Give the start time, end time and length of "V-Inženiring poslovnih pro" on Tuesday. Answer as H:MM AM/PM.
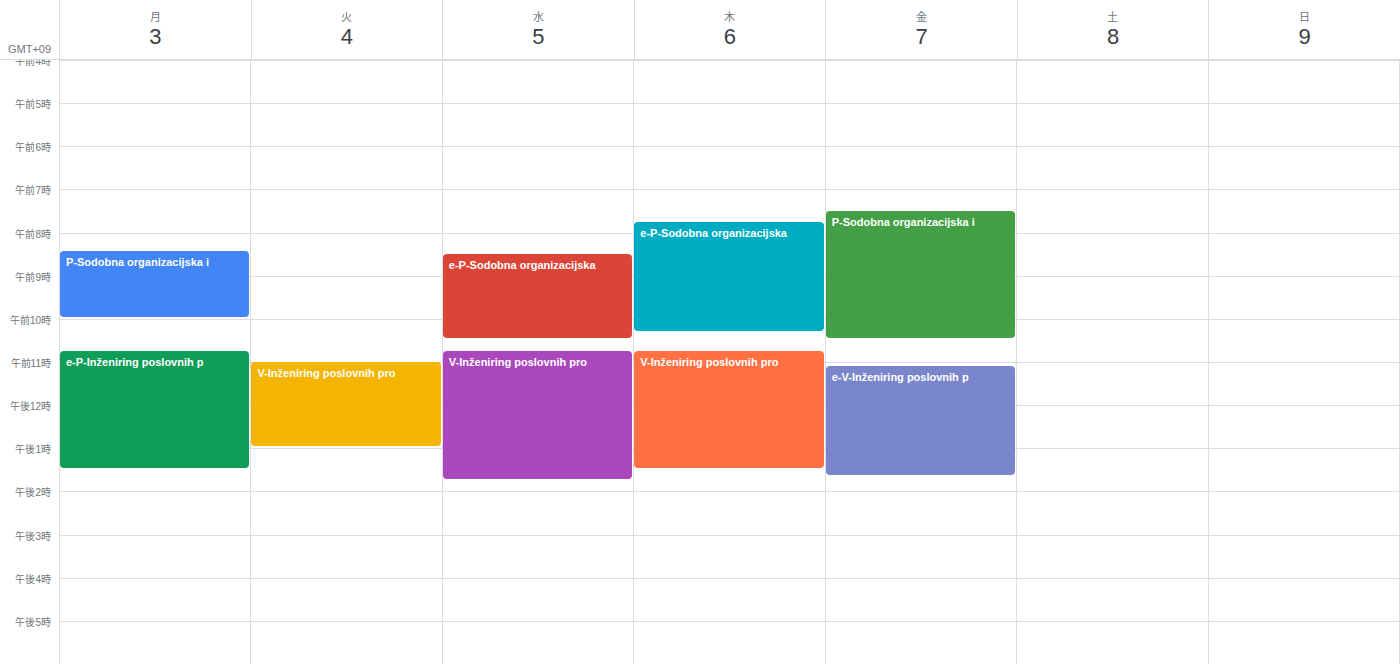
11:00 AM to 1:00 PM, 2 hours